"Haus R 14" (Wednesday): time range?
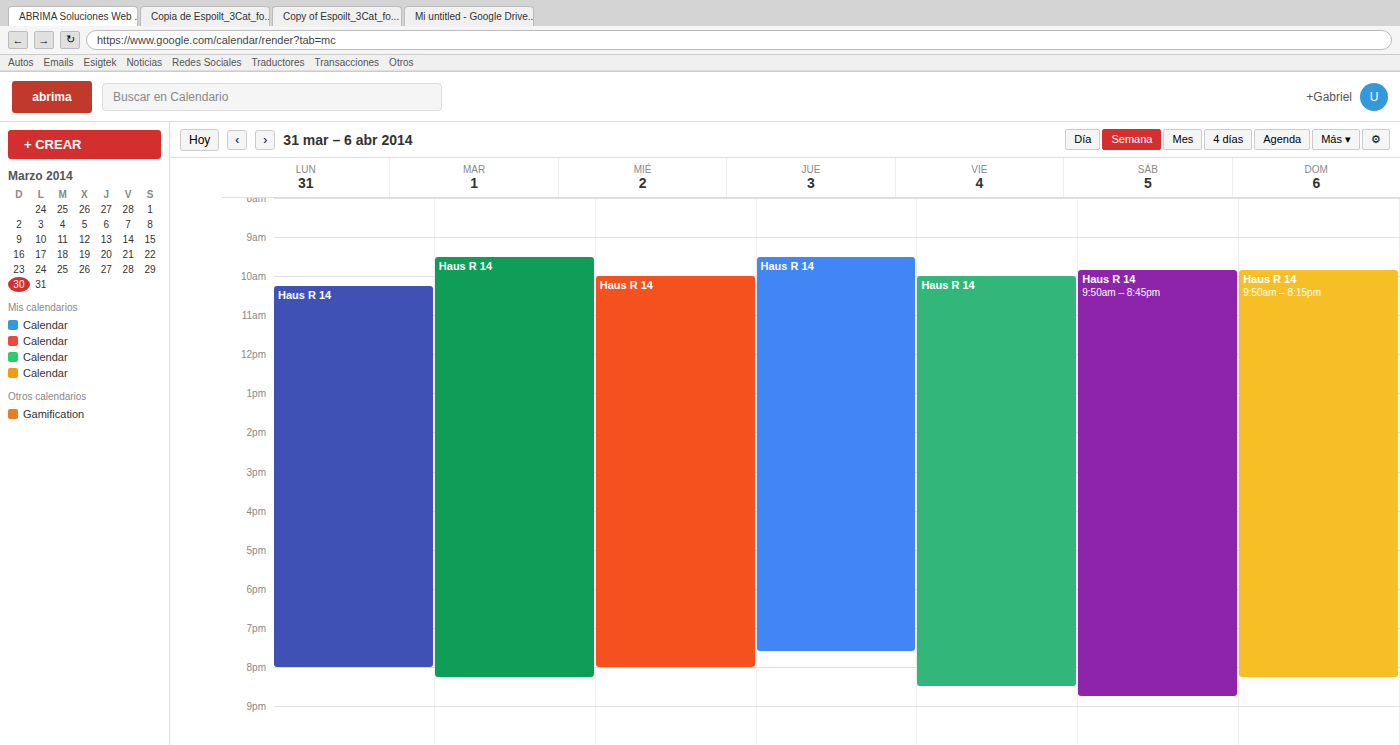
10:00 AM to 8:00 PM